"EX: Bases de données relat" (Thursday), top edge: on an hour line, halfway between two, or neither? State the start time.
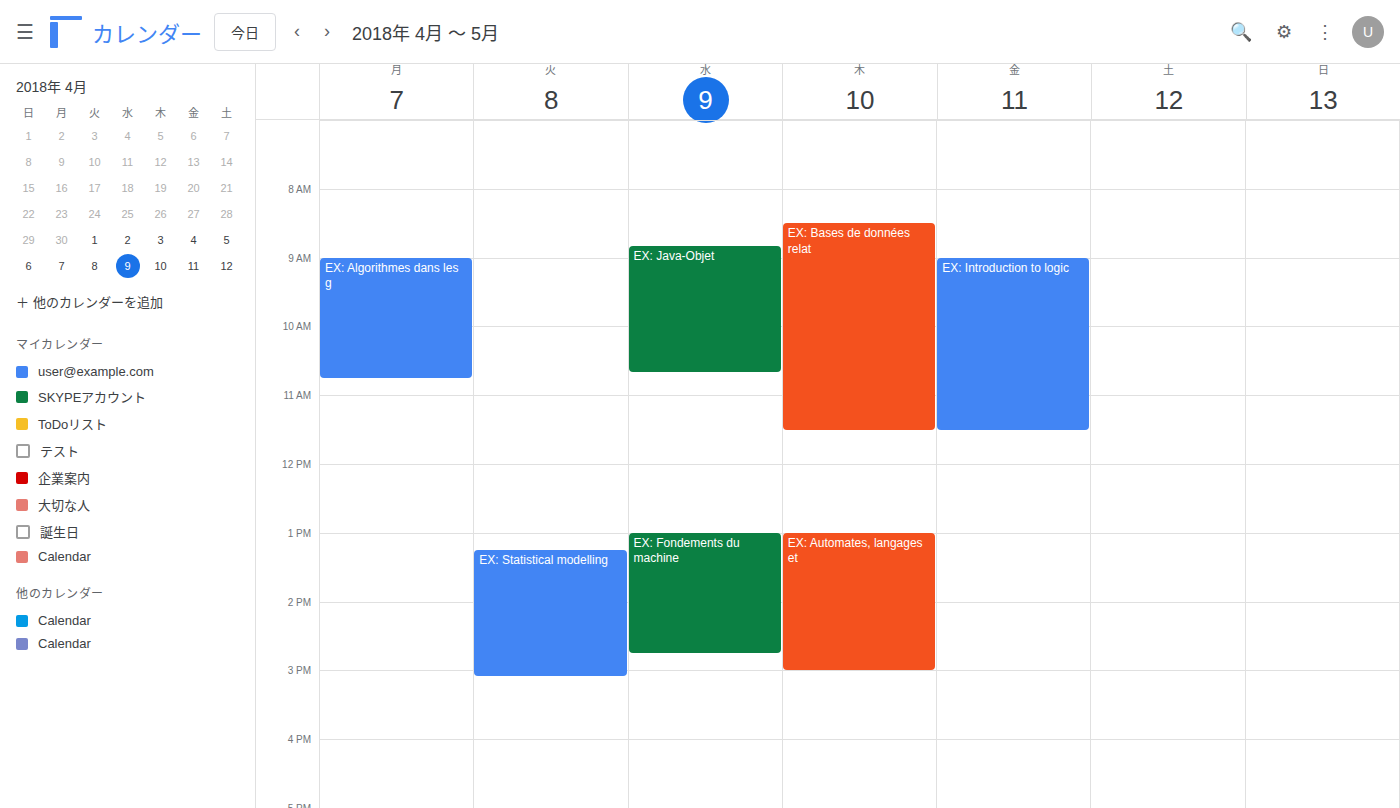
8:30 AM -- halfway between the 8 AM and 9 AM lines.